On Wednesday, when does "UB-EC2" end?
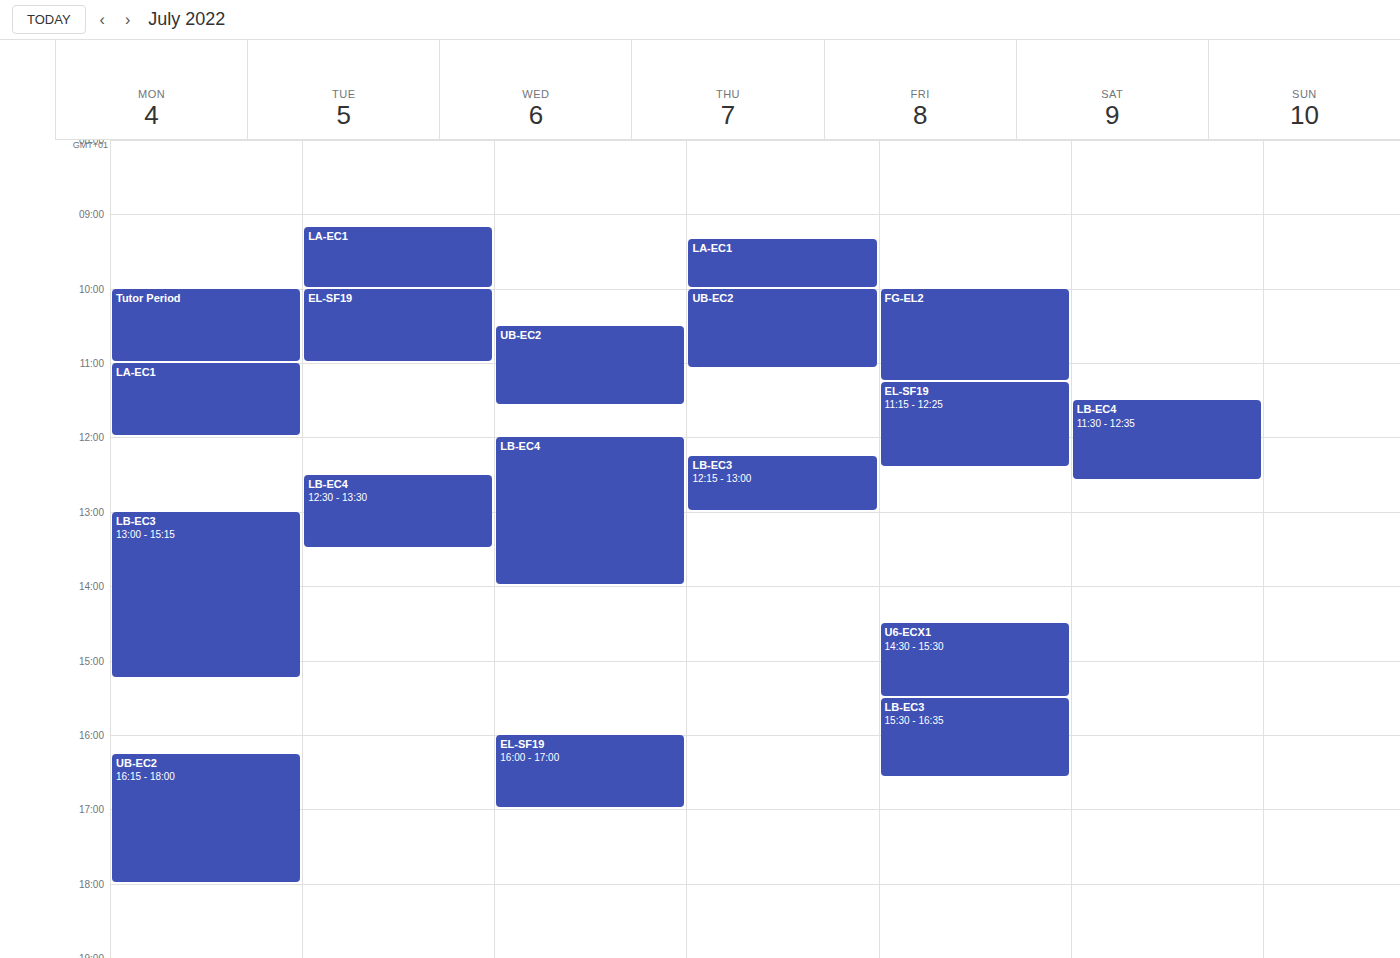
11:35 AM